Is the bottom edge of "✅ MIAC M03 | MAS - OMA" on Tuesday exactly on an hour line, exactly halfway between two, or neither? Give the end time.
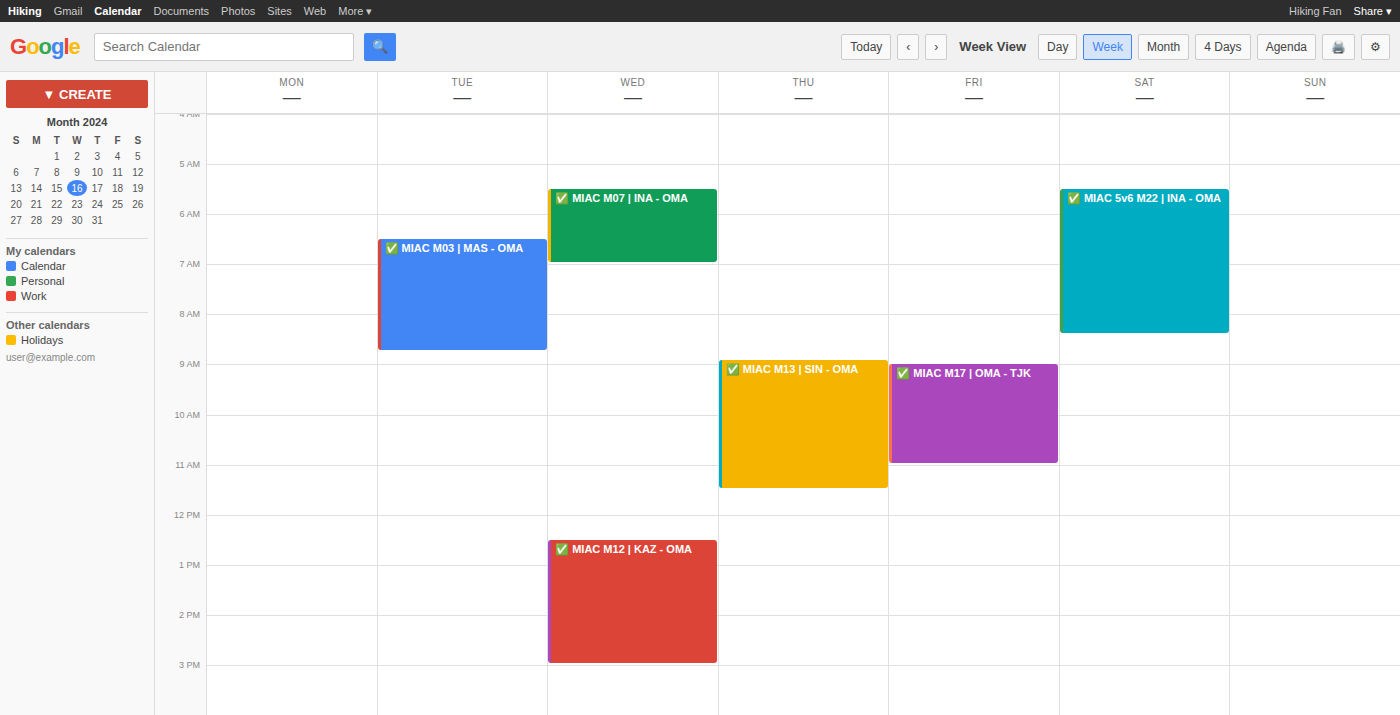
8:45 AM -- neither: three quarters of the way from the 8 AM line to the 9 AM line.